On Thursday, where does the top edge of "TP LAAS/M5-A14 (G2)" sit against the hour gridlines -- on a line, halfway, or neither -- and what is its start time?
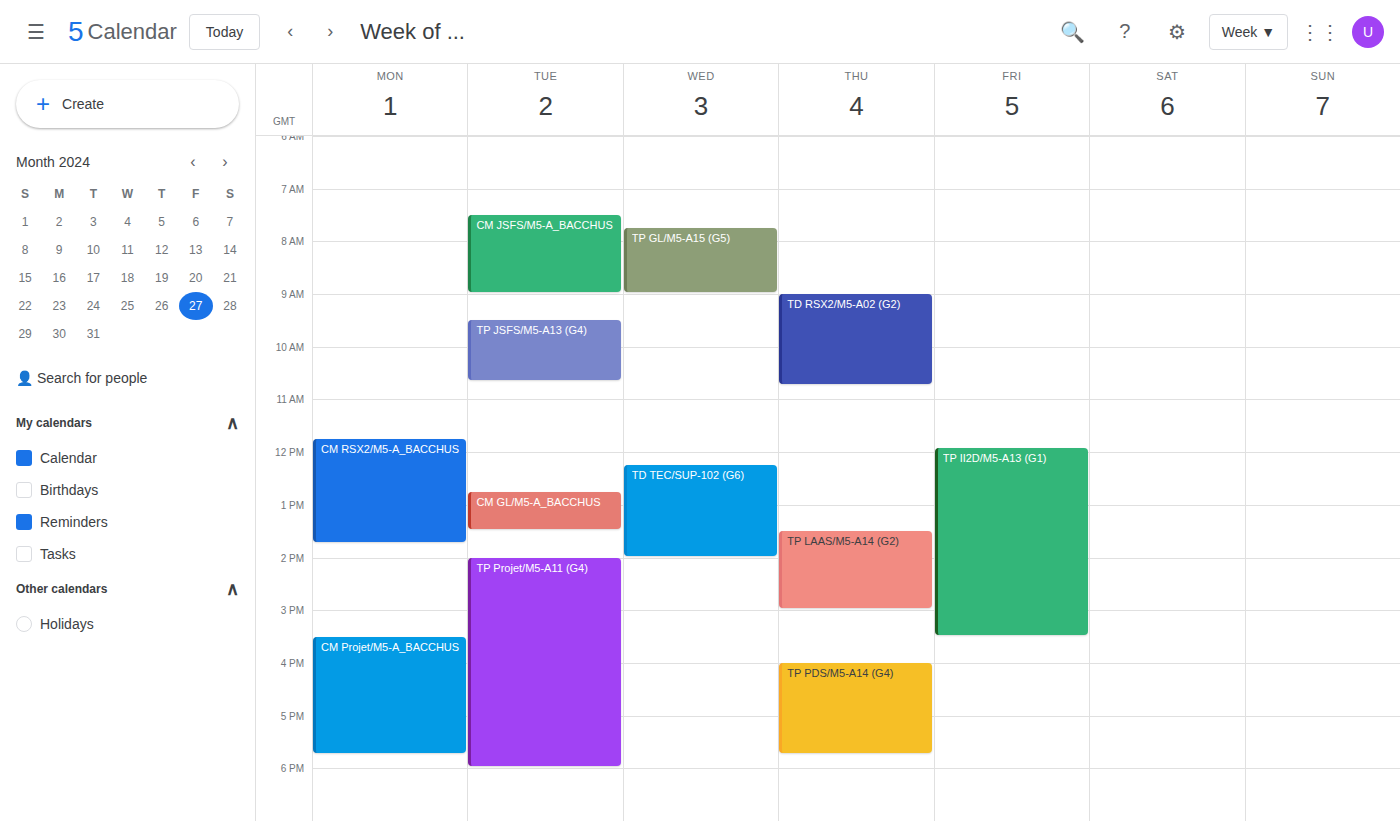
1:30 PM -- halfway between the 1 PM and 2 PM lines.